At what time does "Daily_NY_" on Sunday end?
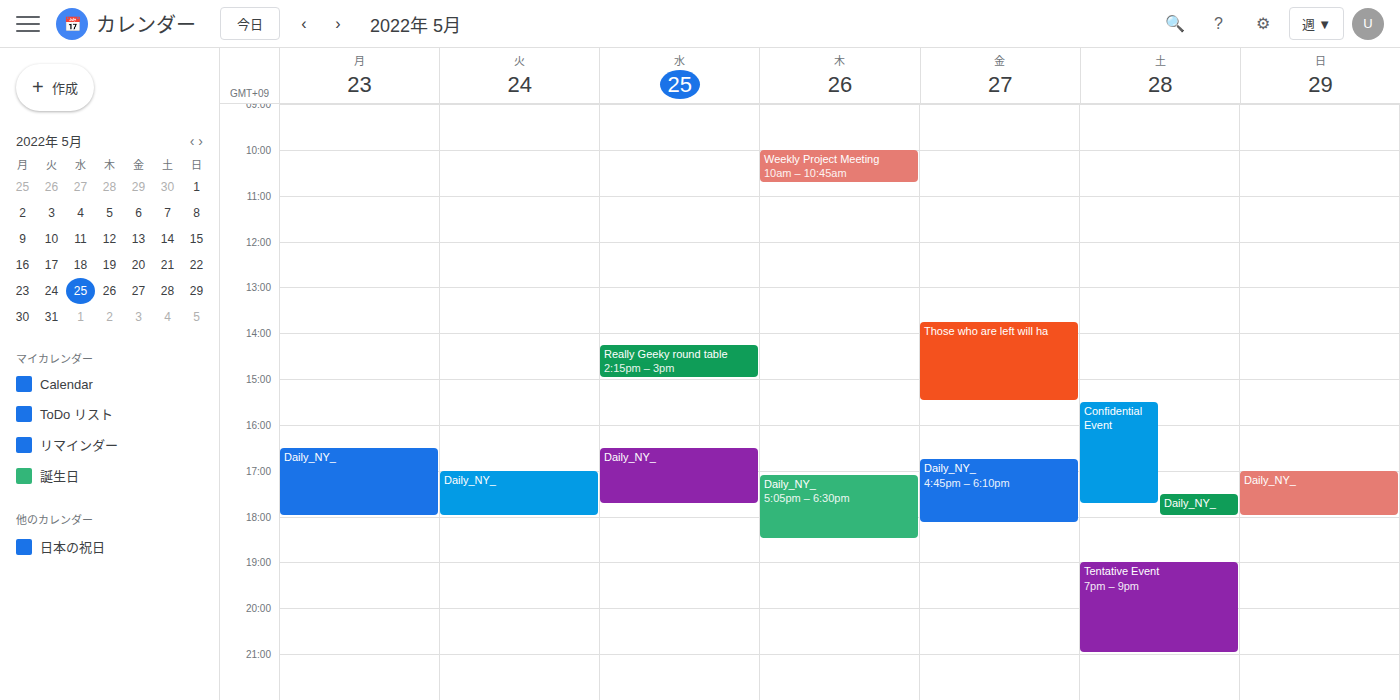
6:00 PM